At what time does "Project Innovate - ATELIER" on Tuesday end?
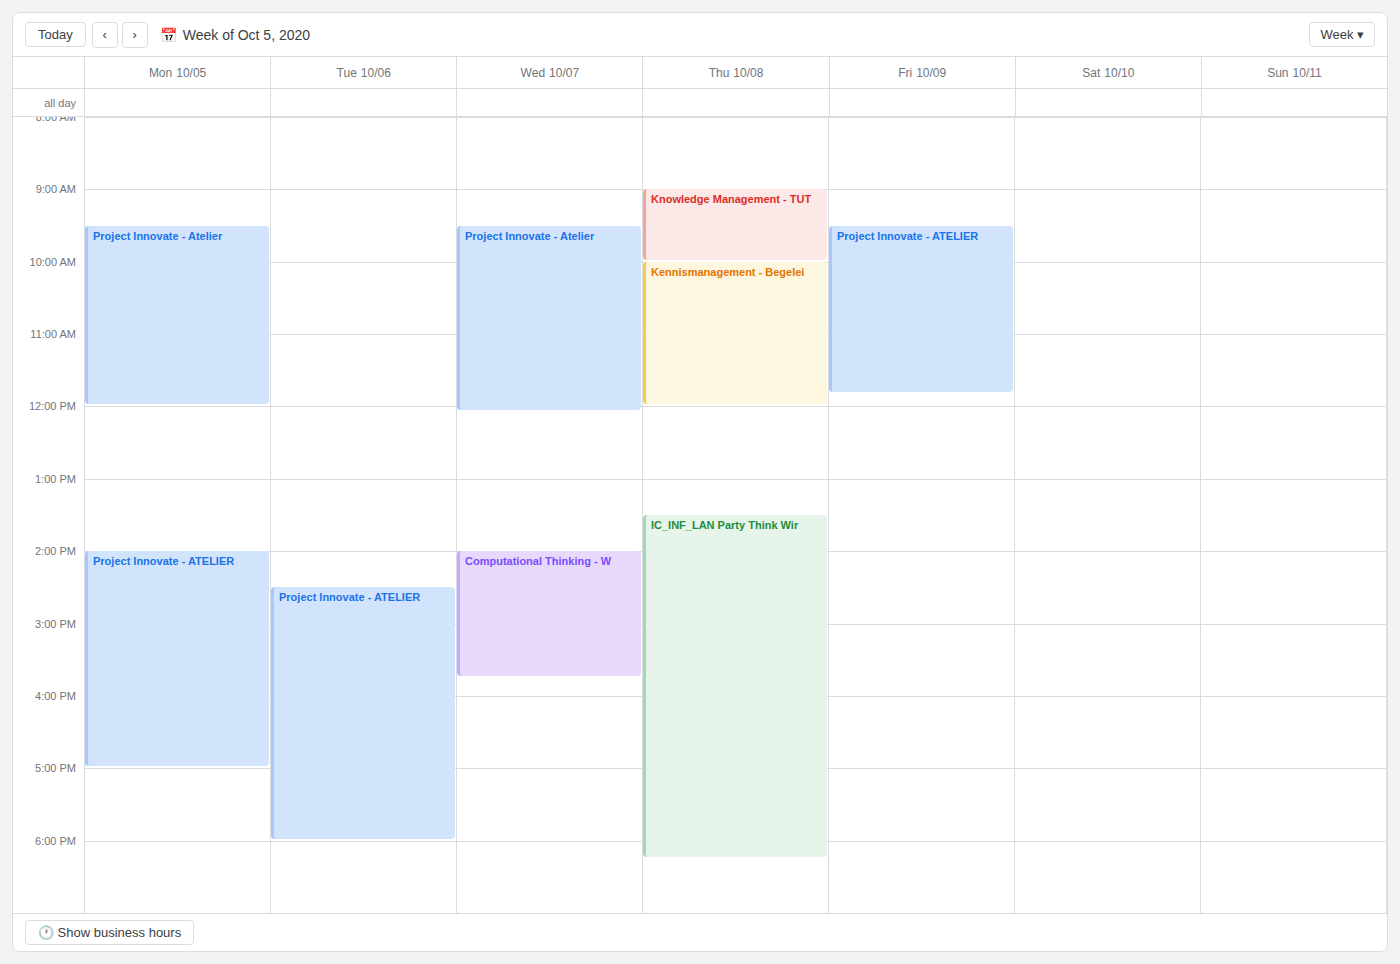
6:00 PM